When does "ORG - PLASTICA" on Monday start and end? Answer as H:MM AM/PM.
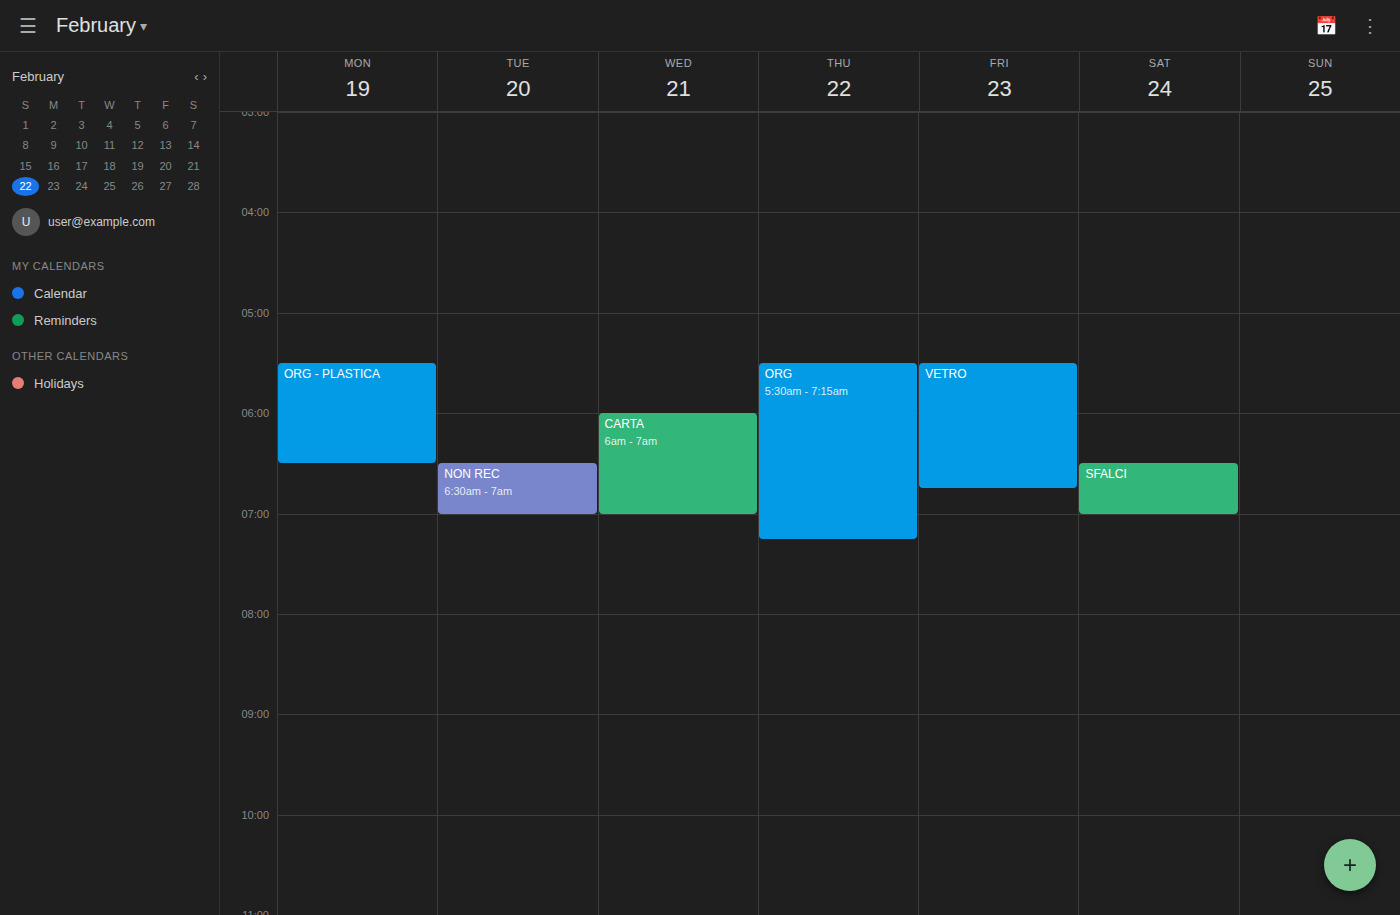
5:30 AM to 6:30 AM